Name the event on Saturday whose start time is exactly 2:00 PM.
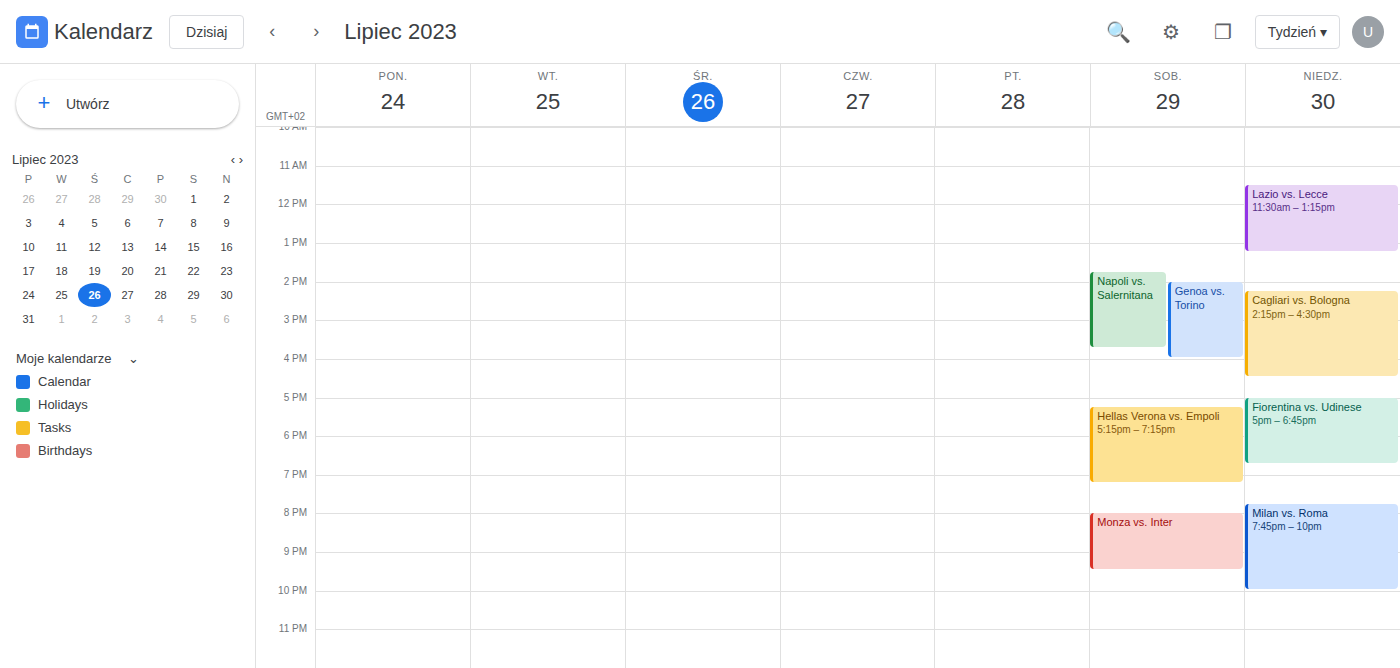
"Genoa vs. Torino"